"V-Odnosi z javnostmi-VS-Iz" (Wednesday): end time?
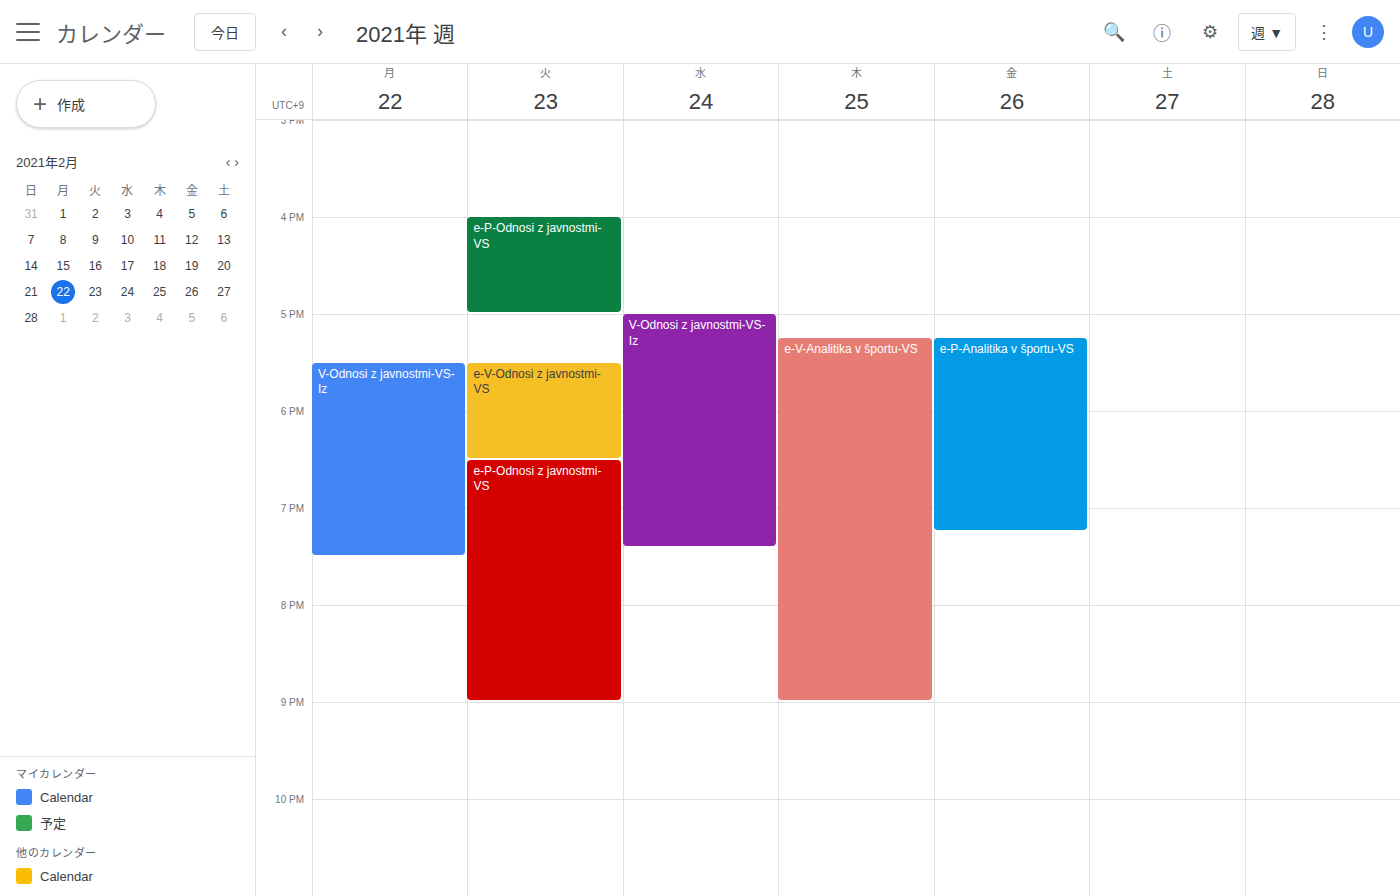
7:25 PM